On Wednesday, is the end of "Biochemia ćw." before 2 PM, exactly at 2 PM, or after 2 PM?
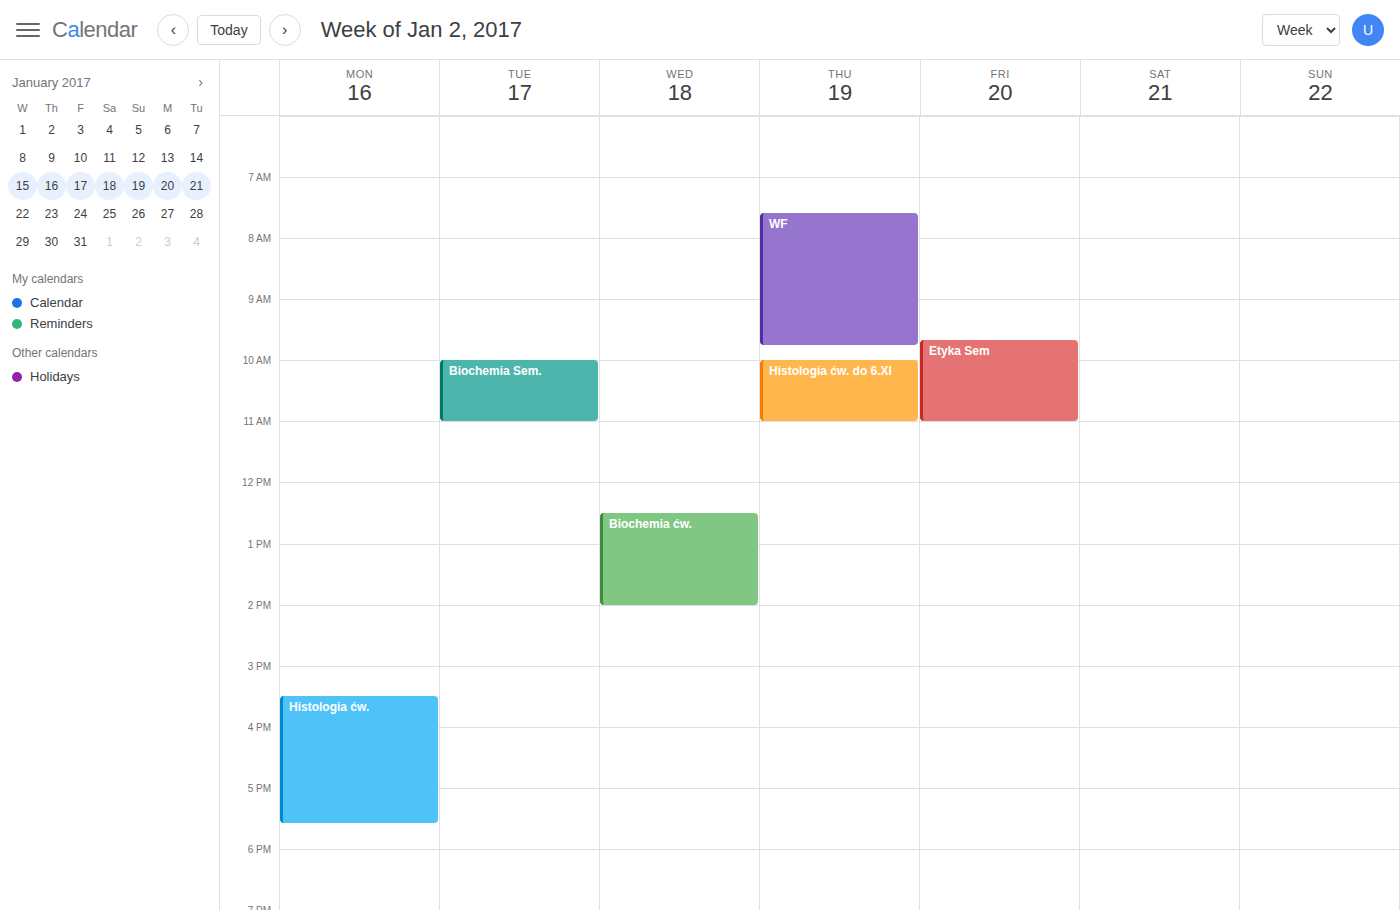
2:00 PM -- exactly at 2 PM, on the 2 PM line.